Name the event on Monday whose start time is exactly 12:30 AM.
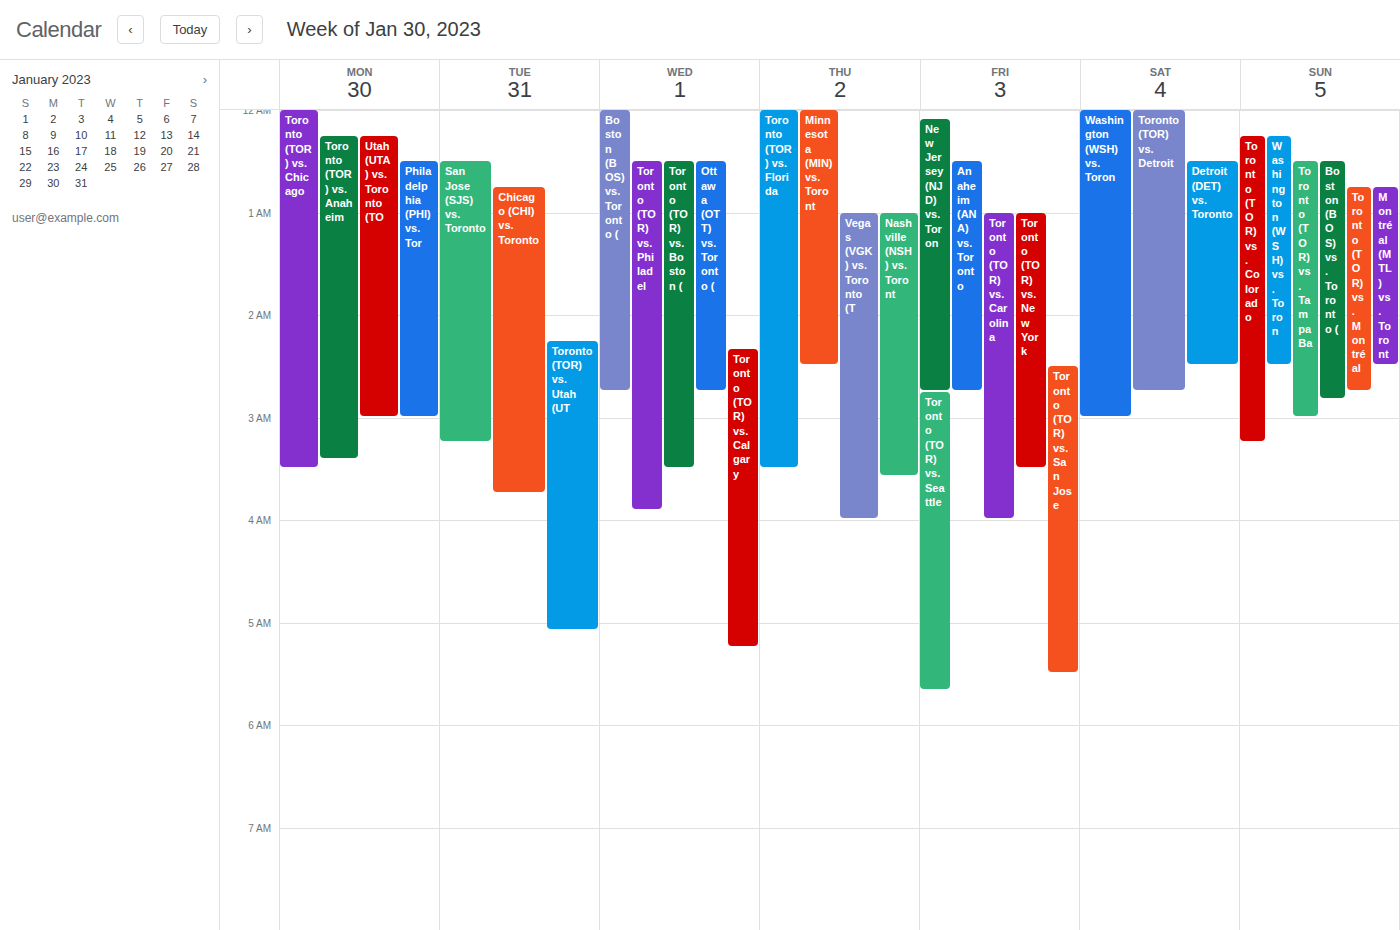
"Philadelphia (PHI) vs. Tor"